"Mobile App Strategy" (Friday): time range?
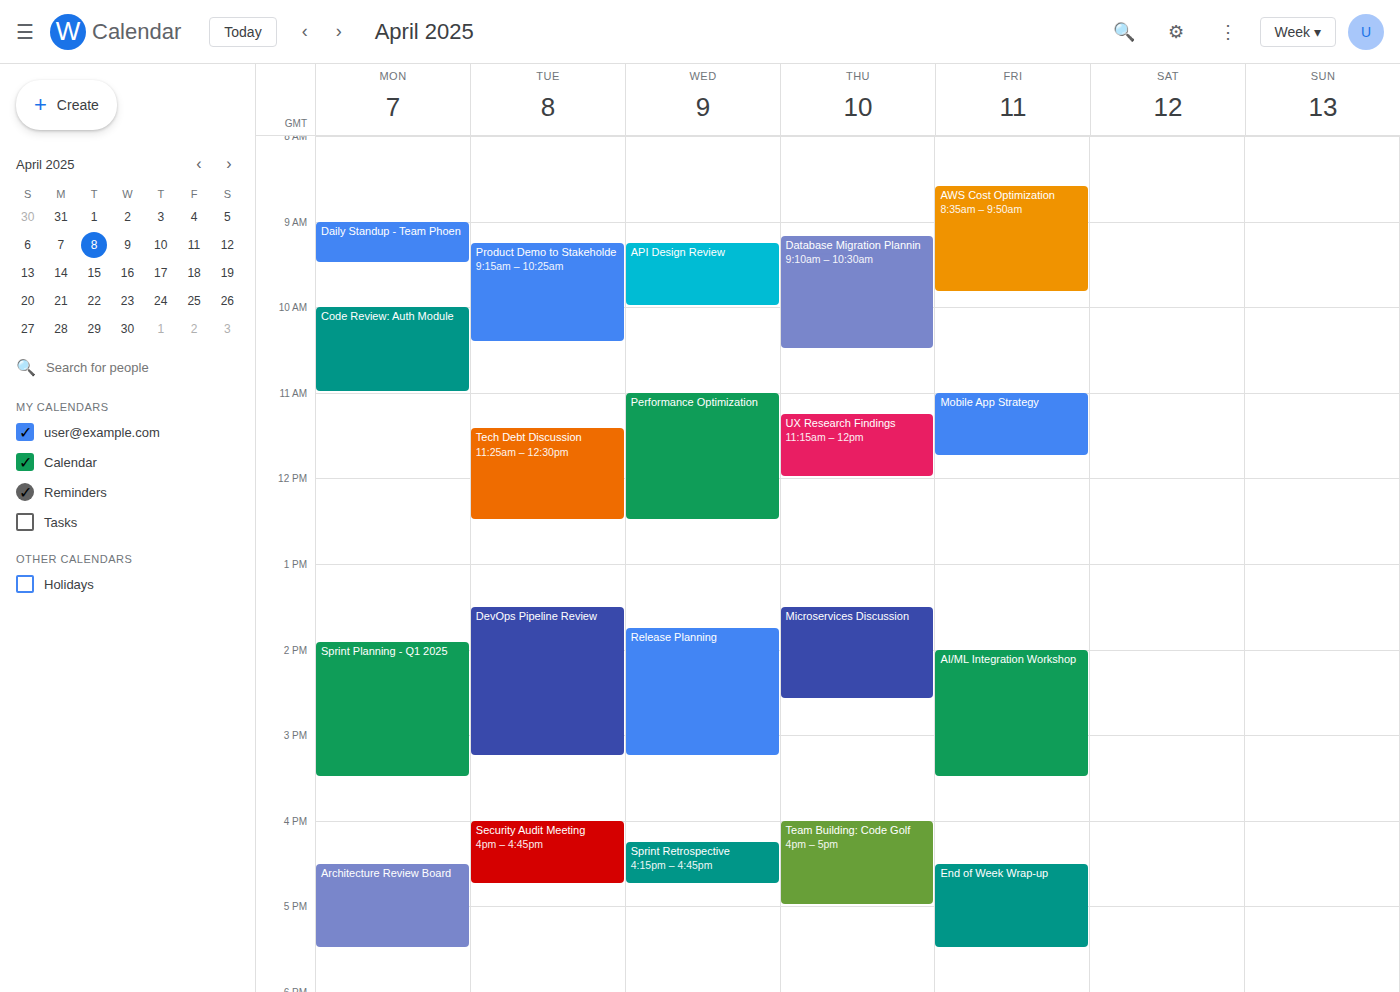
11:00 AM to 11:45 AM